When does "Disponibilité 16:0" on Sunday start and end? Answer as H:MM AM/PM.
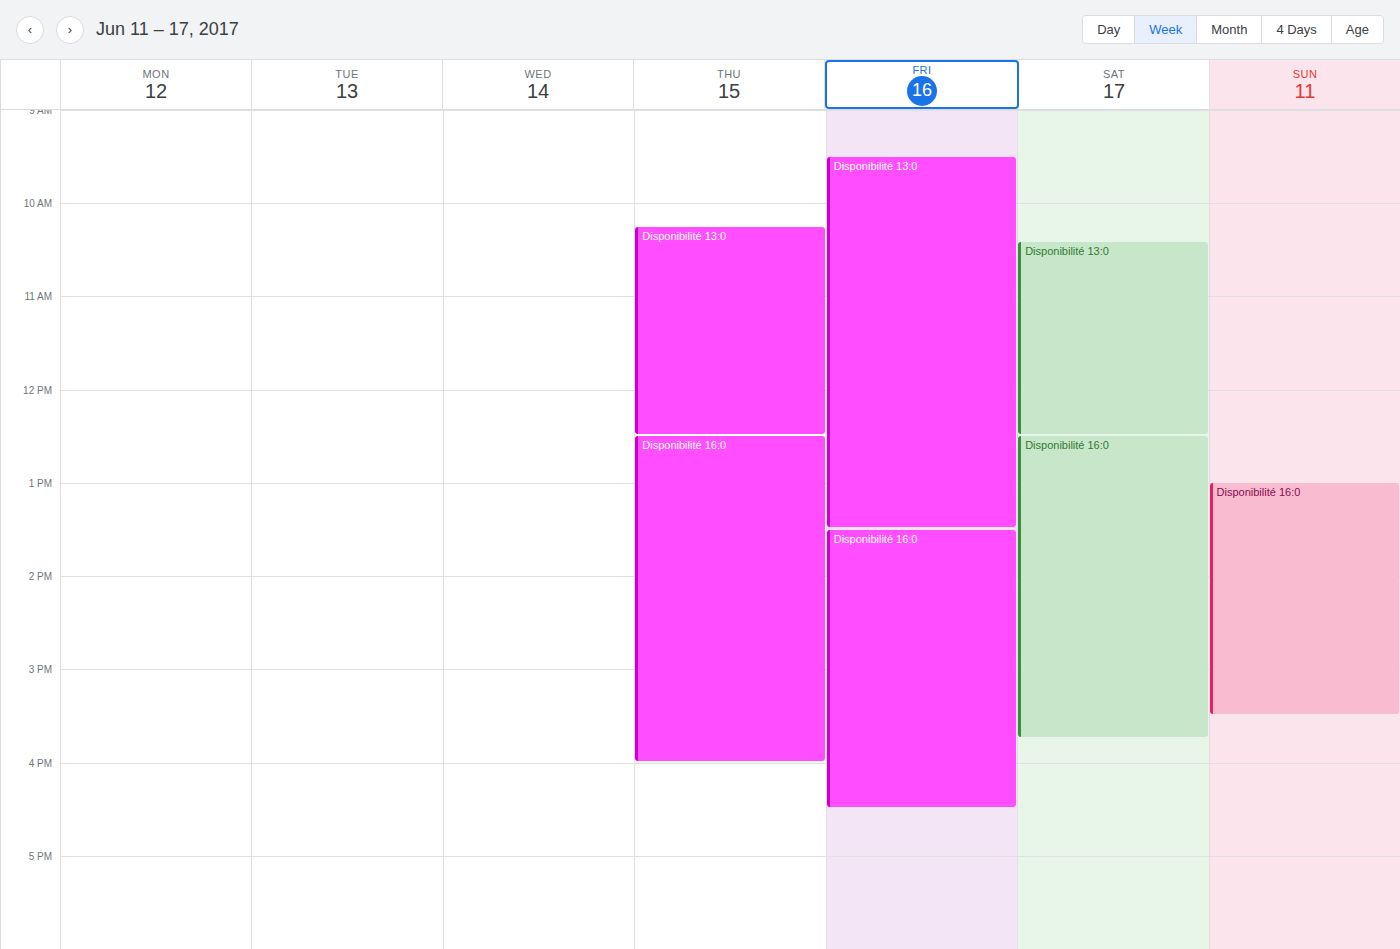
1:00 PM to 3:30 PM